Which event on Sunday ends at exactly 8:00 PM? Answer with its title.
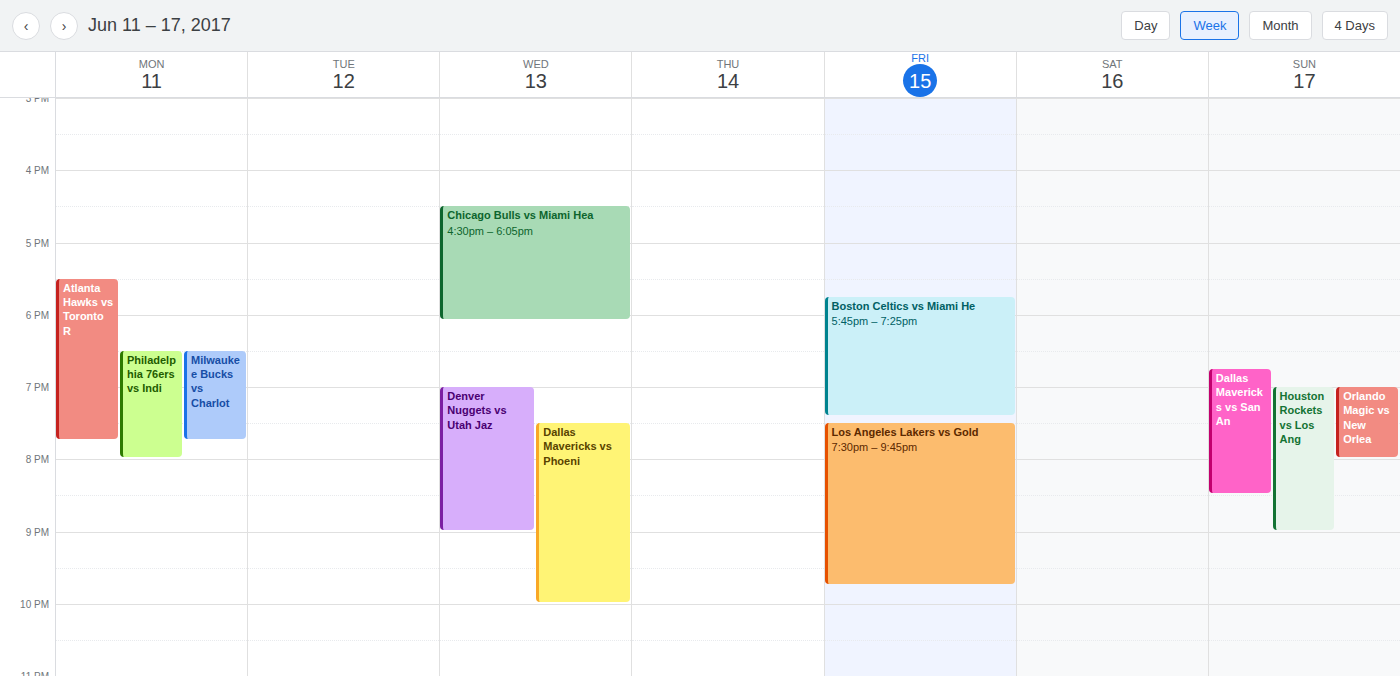
"Orlando Magic vs New Orlea"